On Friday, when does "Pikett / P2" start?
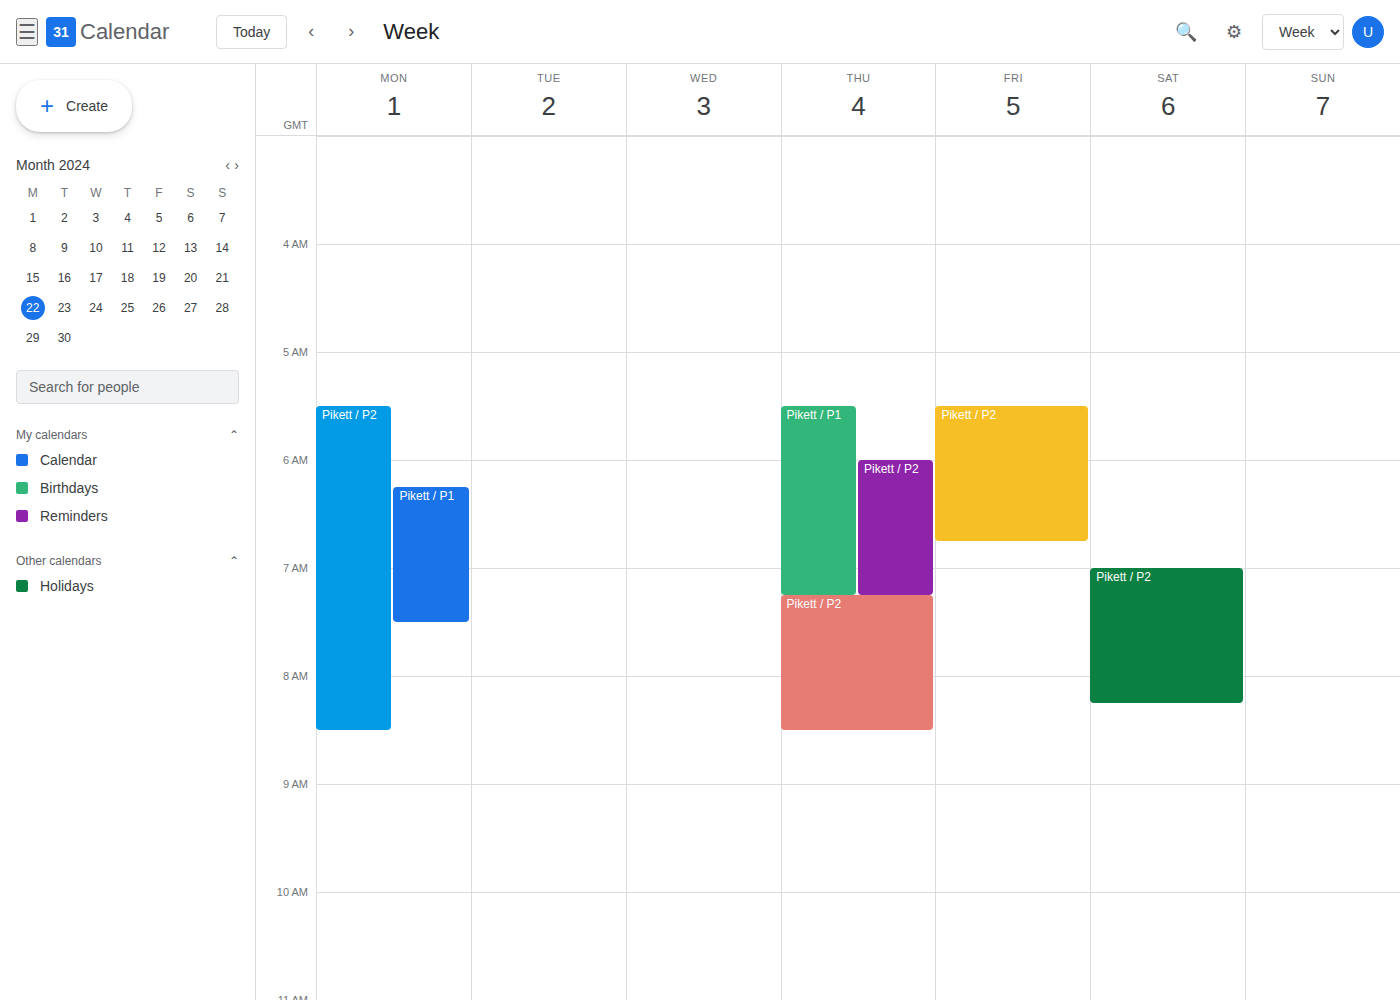
5:30 AM